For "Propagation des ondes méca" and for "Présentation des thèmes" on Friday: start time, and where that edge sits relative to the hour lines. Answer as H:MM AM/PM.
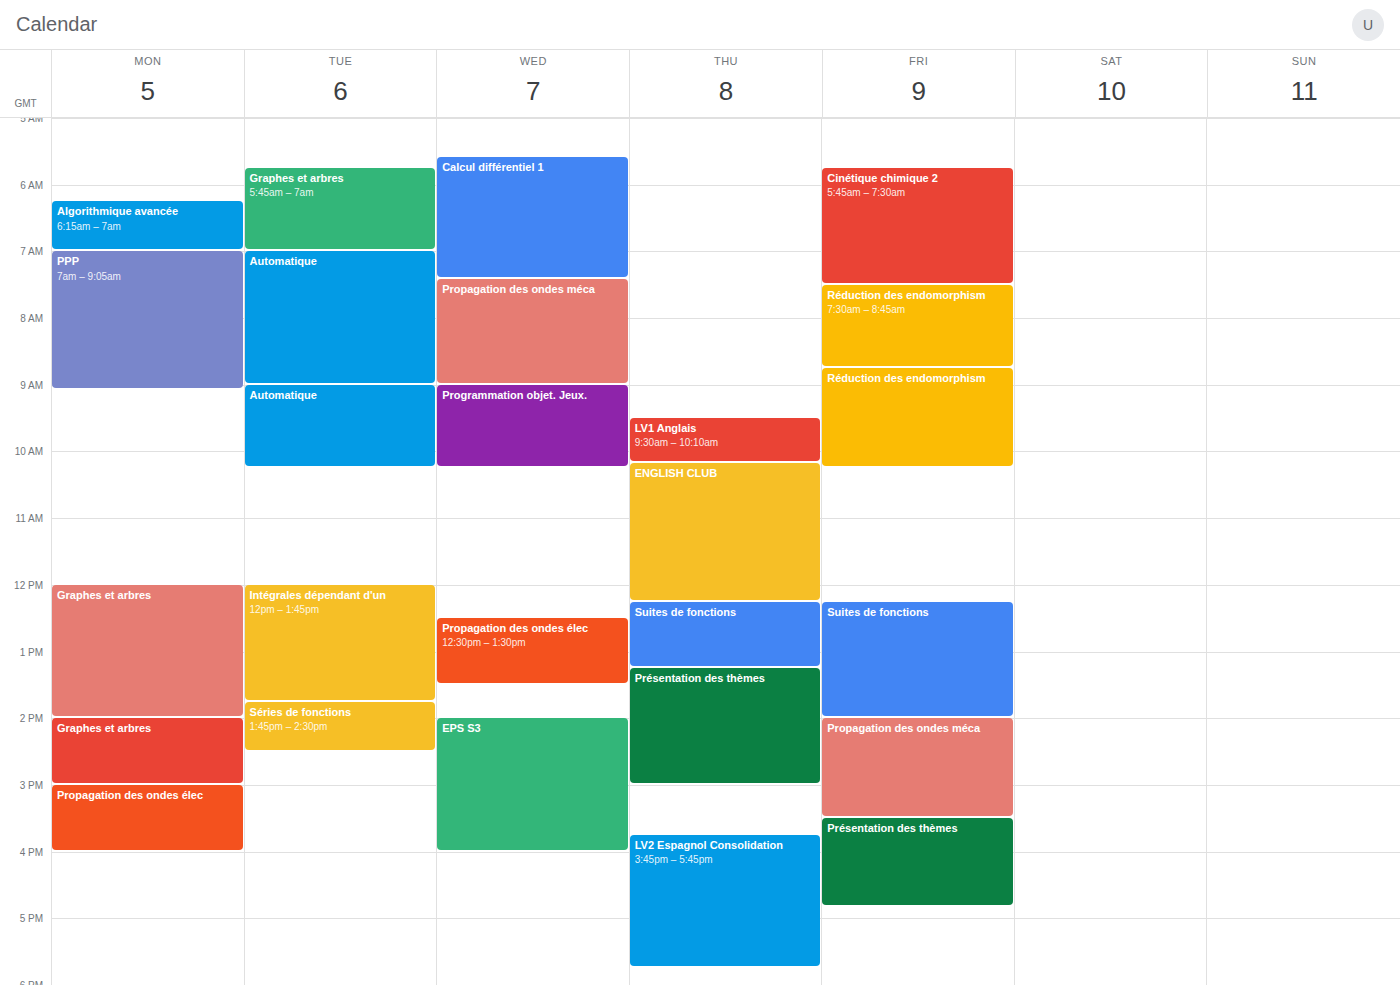
"Propagation des ondes méca": 2:00 PM, exactly on the 2 PM line. "Présentation des thèmes": 3:30 PM, halfway between the 3 PM and 4 PM lines.